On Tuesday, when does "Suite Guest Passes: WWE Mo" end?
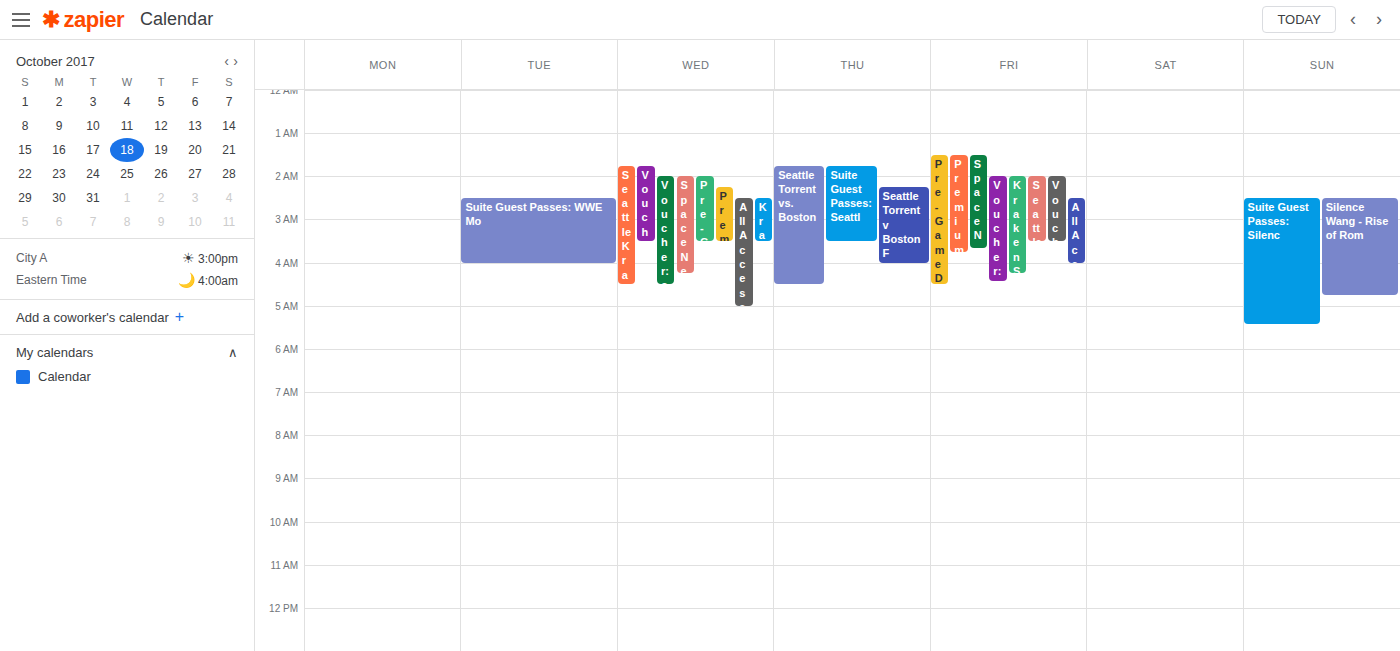
4:00 AM